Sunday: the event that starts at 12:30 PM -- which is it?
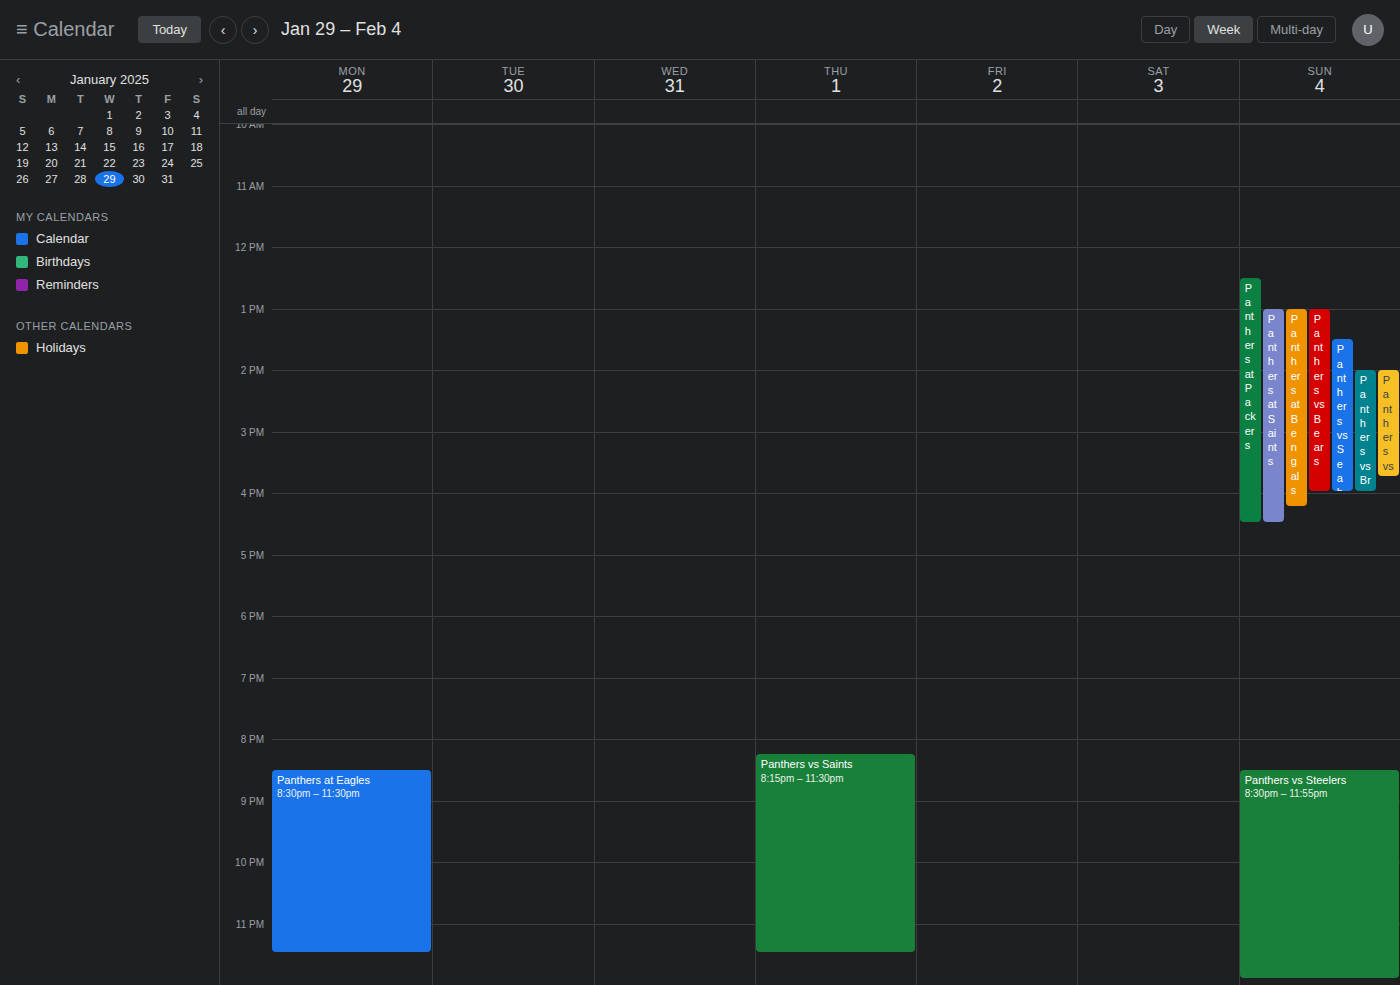
"Panthers at Packers"